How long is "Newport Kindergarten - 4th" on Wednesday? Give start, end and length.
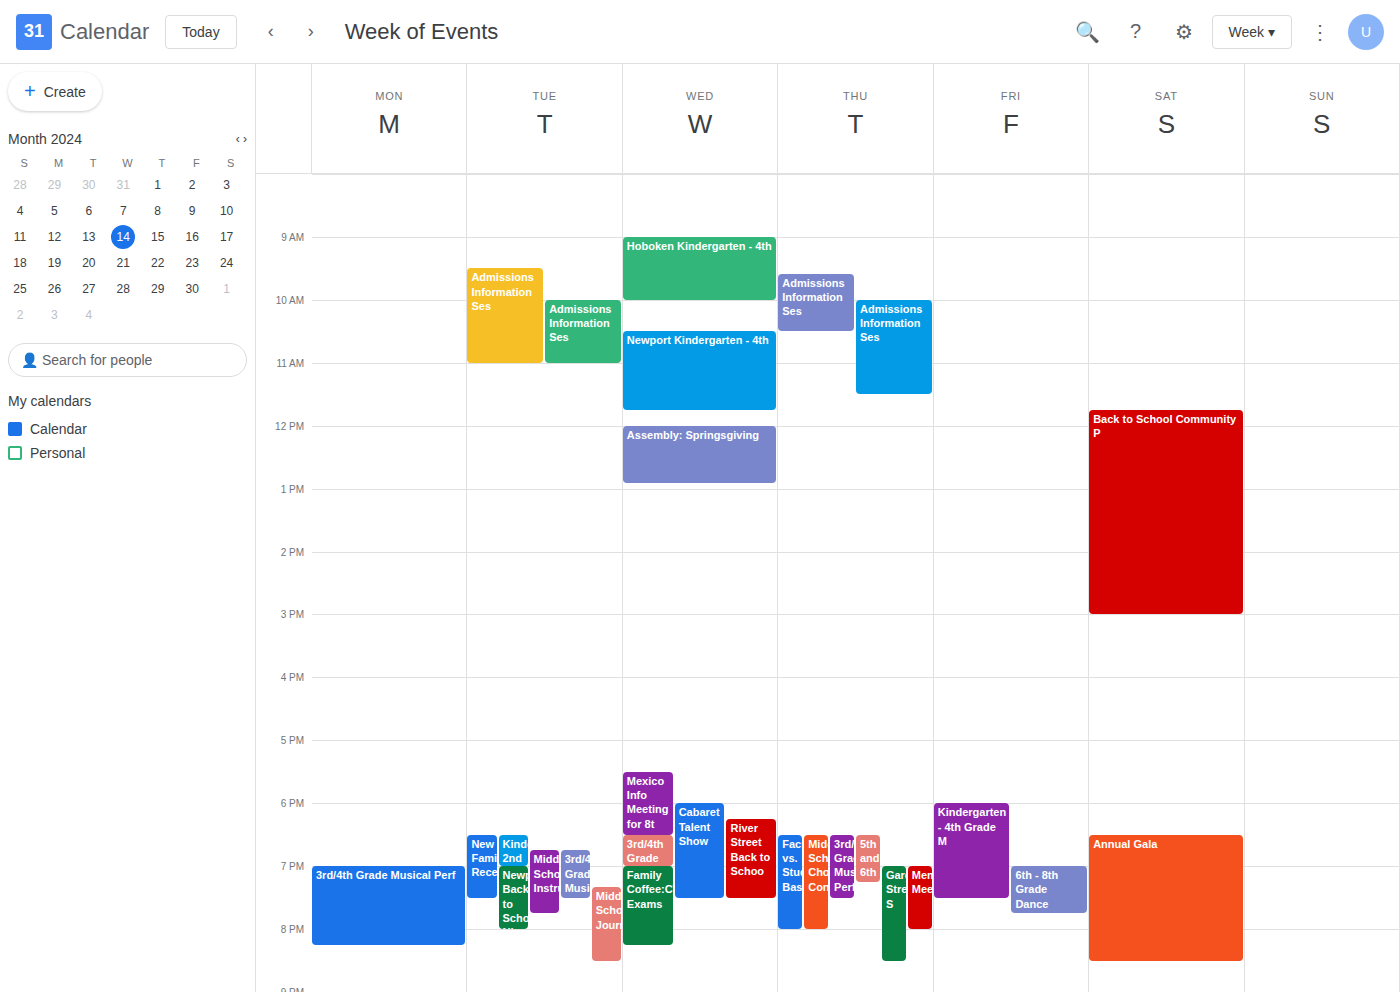
10:30 AM to 11:45 AM, 1 hour 15 minutes